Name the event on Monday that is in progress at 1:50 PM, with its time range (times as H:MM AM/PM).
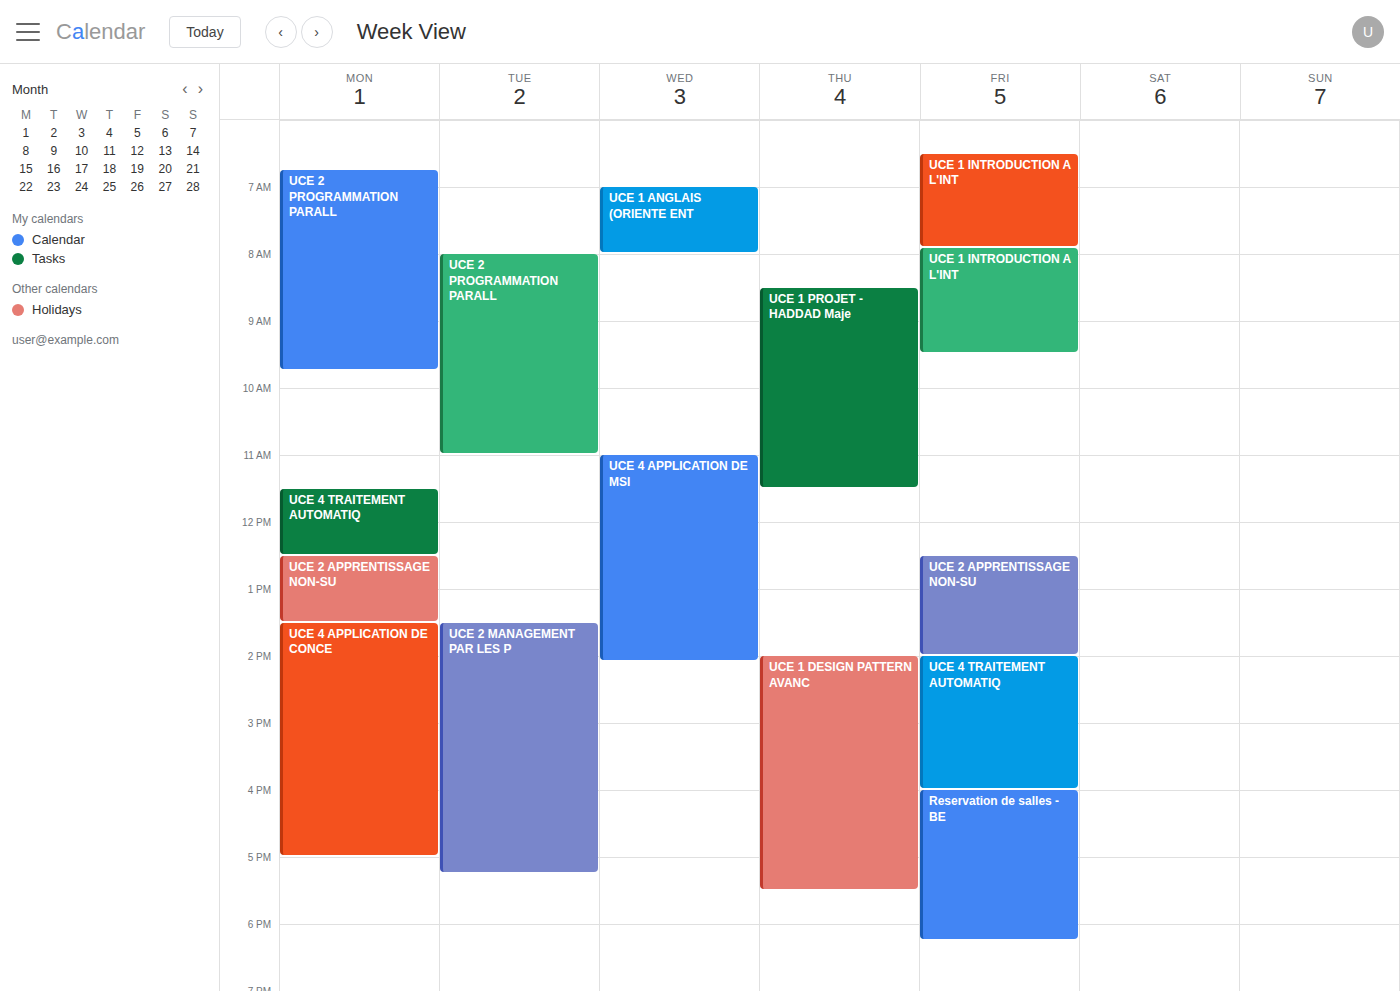
"UCE 4 APPLICATION DE CONCE", 1:30 PM to 5:00 PM